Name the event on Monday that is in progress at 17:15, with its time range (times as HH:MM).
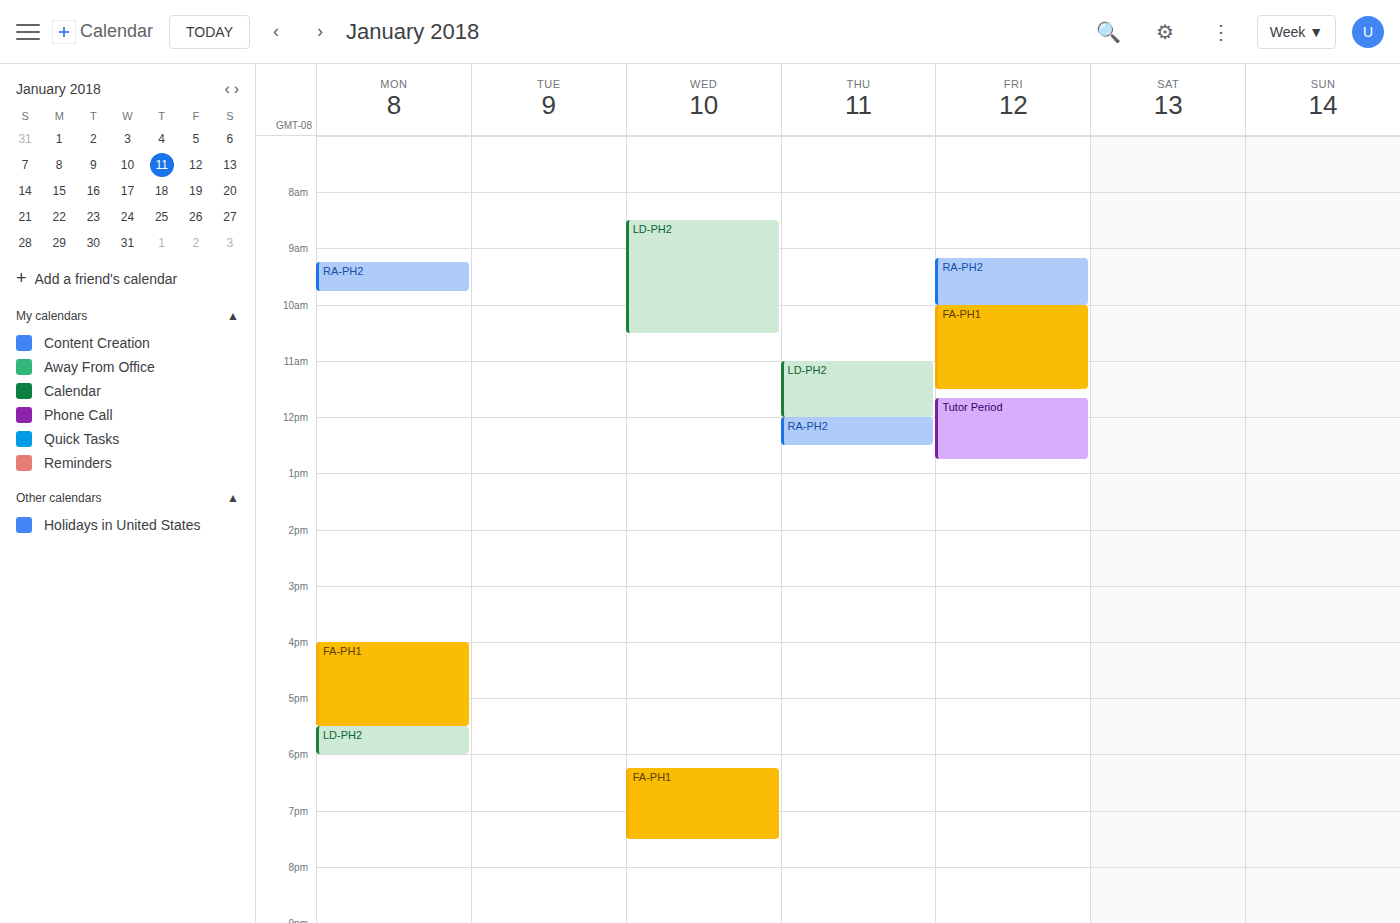
"FA-PH1", 16:00 to 17:30